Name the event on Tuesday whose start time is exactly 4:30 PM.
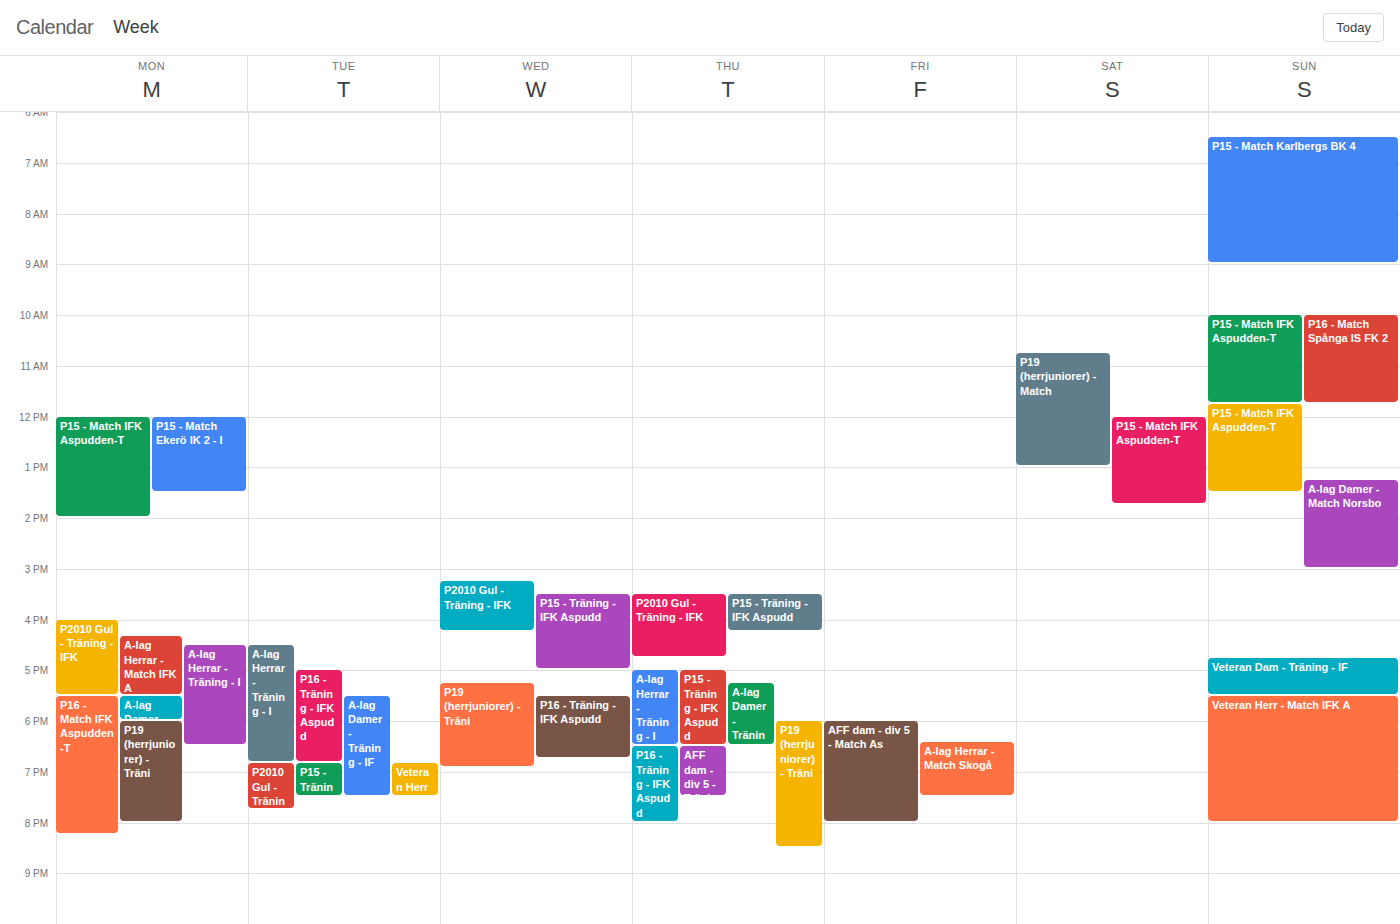
"A-lag Herrar - Träning - I"